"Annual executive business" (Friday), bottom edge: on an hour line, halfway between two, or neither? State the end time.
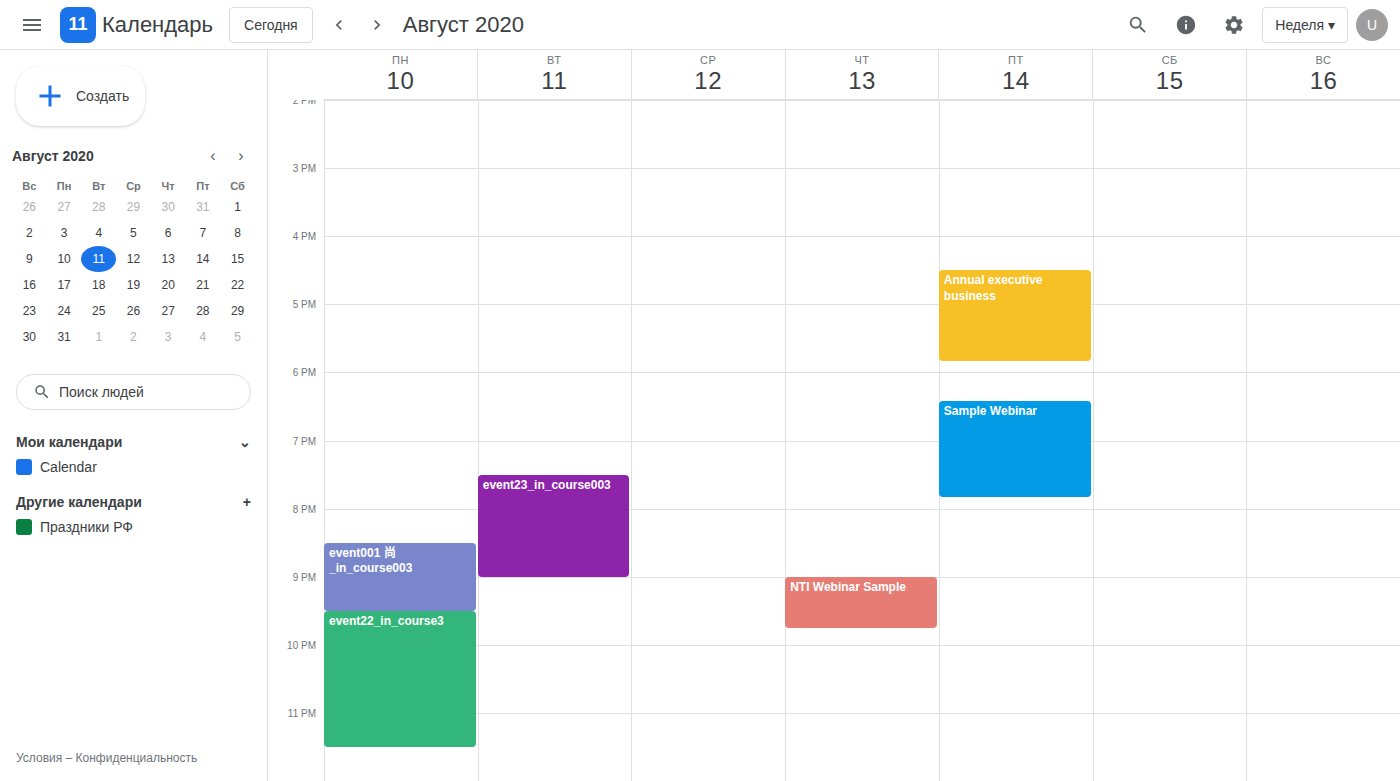
17:50 -- neither: 50 minutes below the 17:00 line and 10 minutes above the 18:00 line.